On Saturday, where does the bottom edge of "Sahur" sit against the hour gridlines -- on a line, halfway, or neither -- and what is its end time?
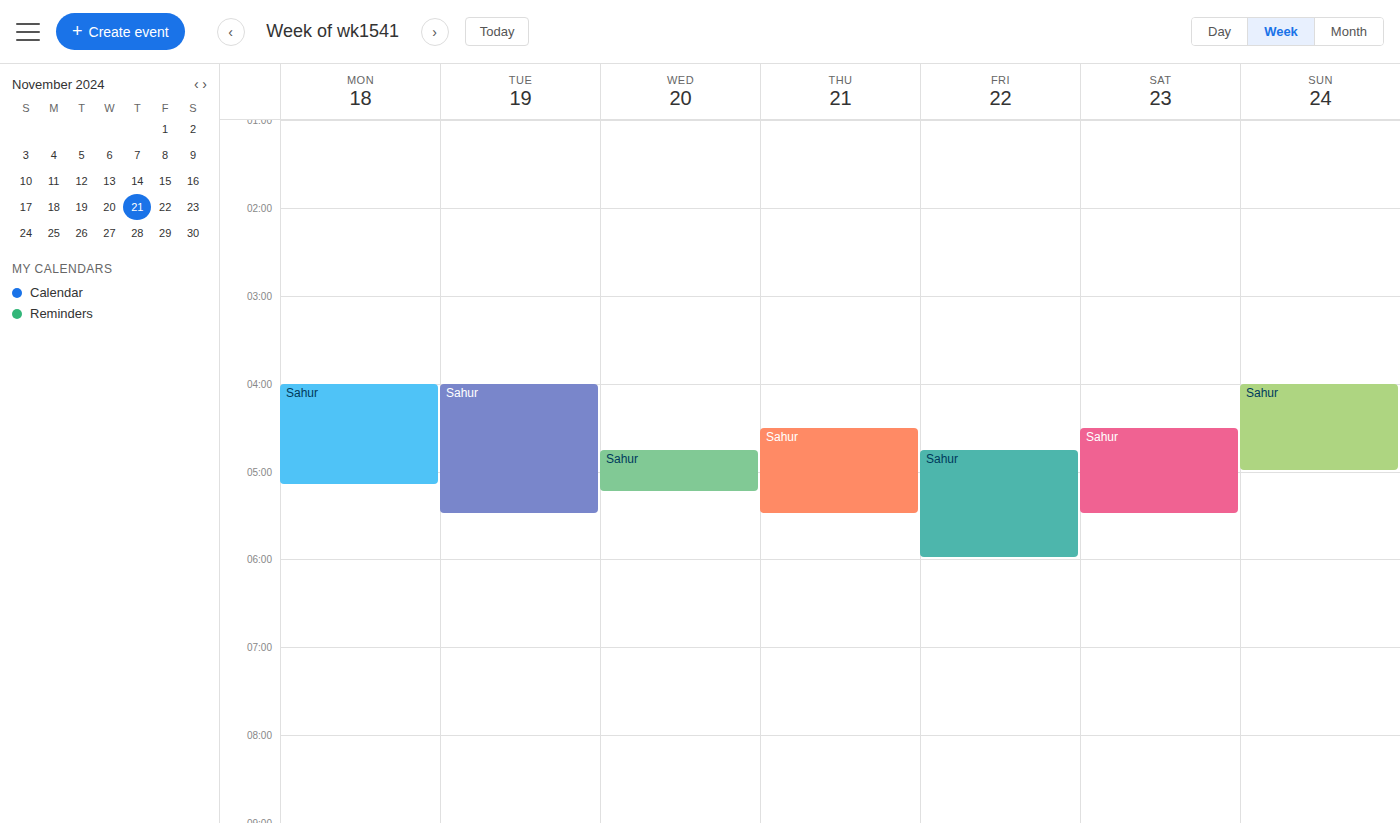
5:30 AM -- halfway between the 5 AM and 6 AM lines.